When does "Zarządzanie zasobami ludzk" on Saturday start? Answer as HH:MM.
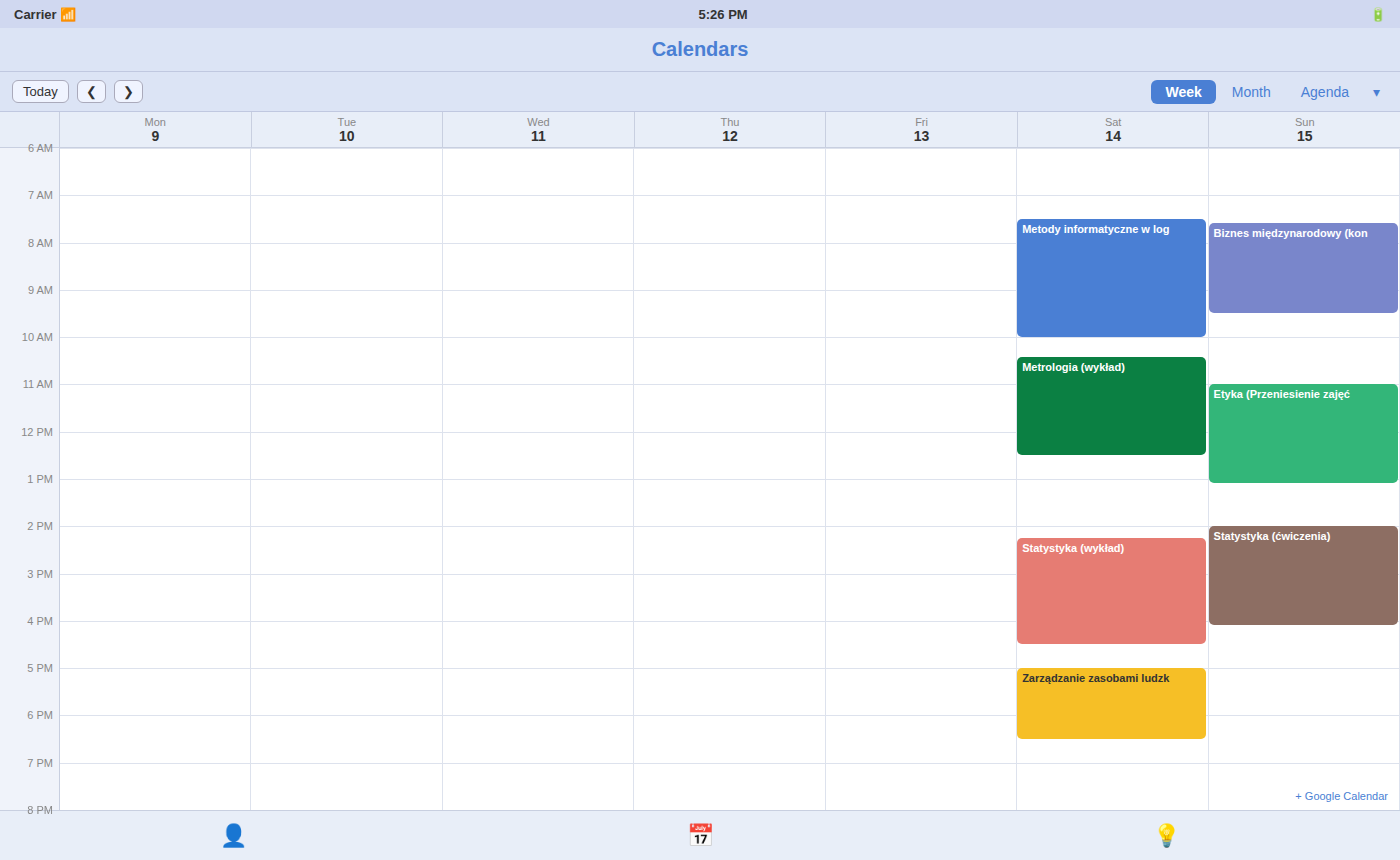
17:00